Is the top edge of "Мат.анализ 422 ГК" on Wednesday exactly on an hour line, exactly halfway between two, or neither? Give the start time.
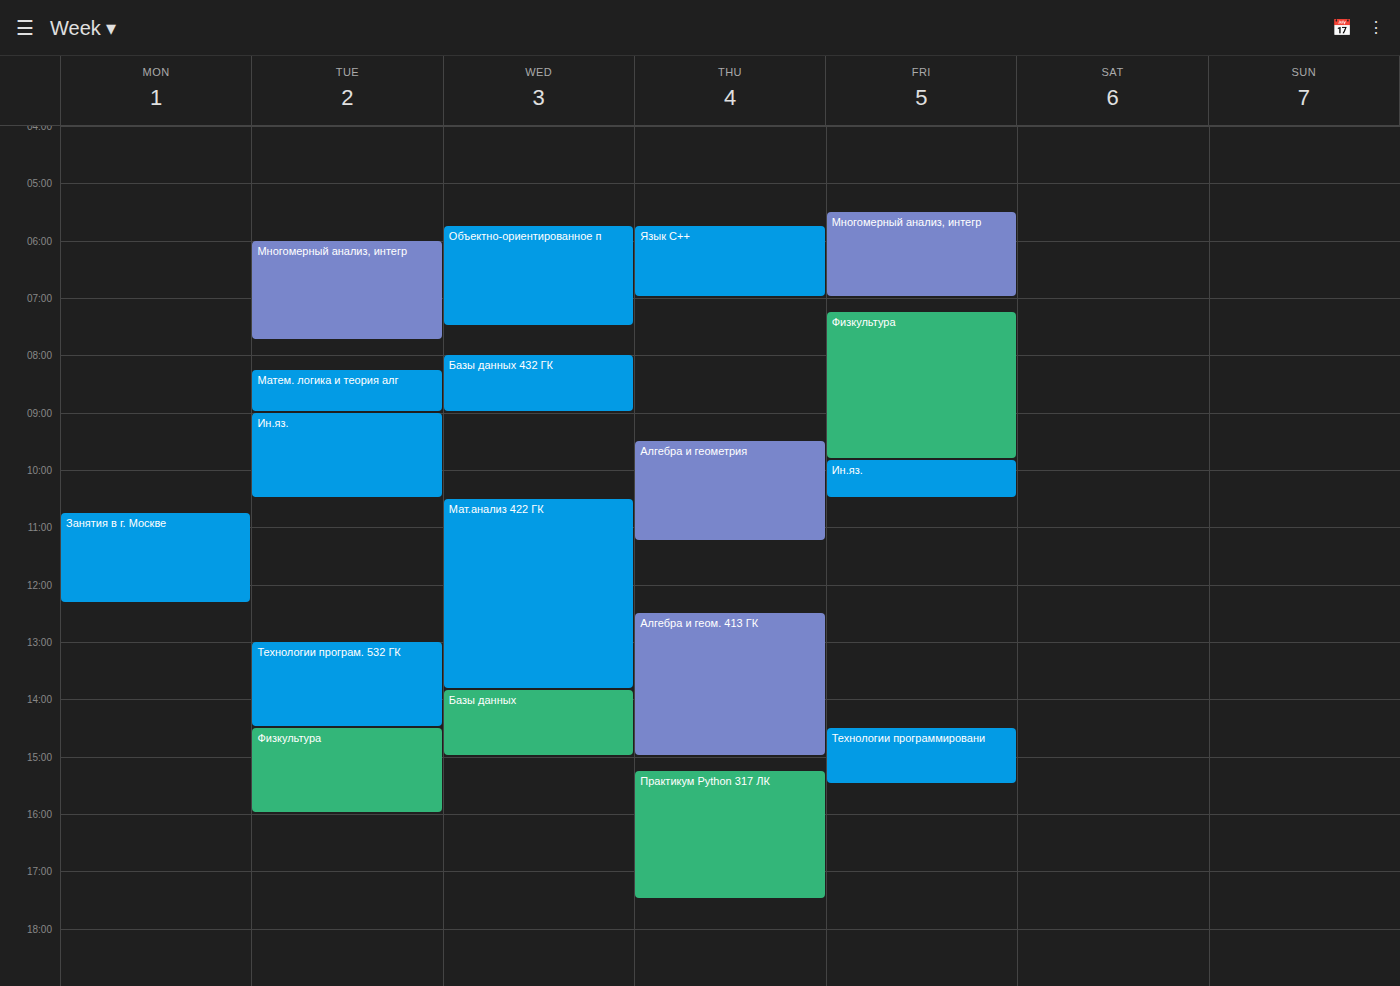
10:30 AM -- halfway between the 10 AM and 11 AM lines.